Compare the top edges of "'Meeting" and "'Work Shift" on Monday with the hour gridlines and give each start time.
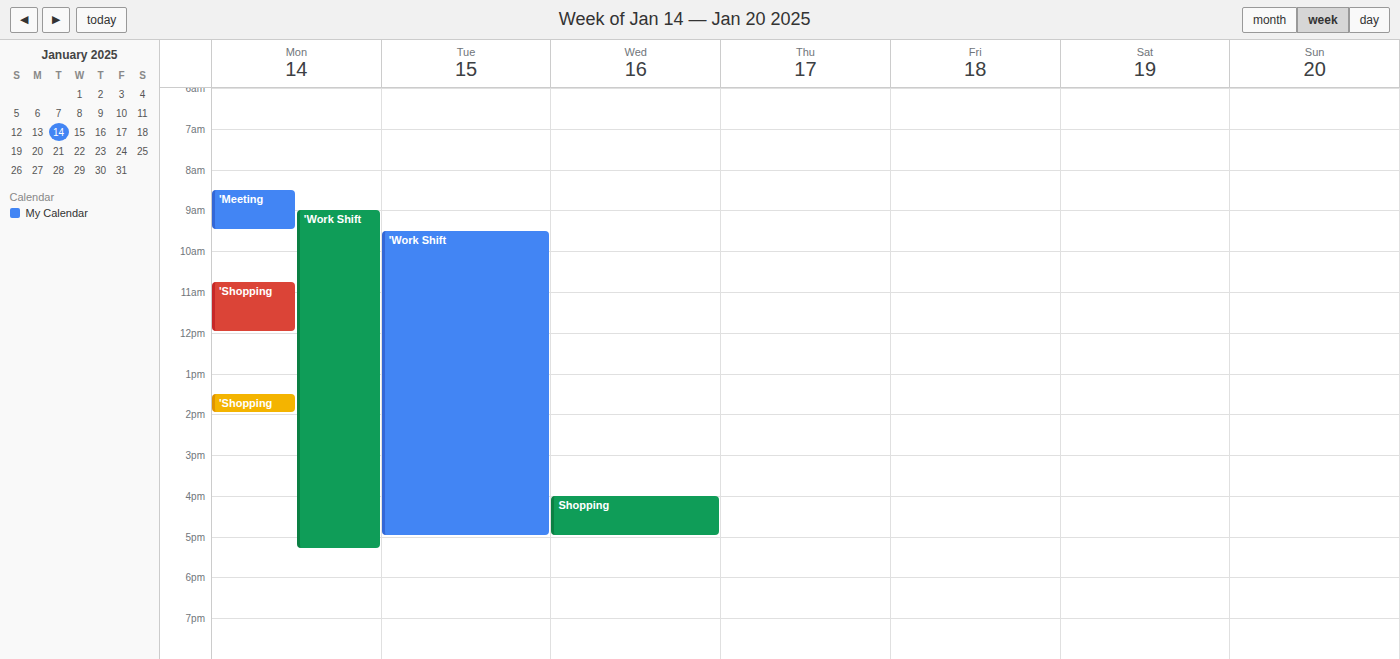
"'Meeting": 8:30 AM, halfway between the 8 AM and 9 AM lines. "'Work Shift": 9:00 AM, exactly on the 9 AM line.